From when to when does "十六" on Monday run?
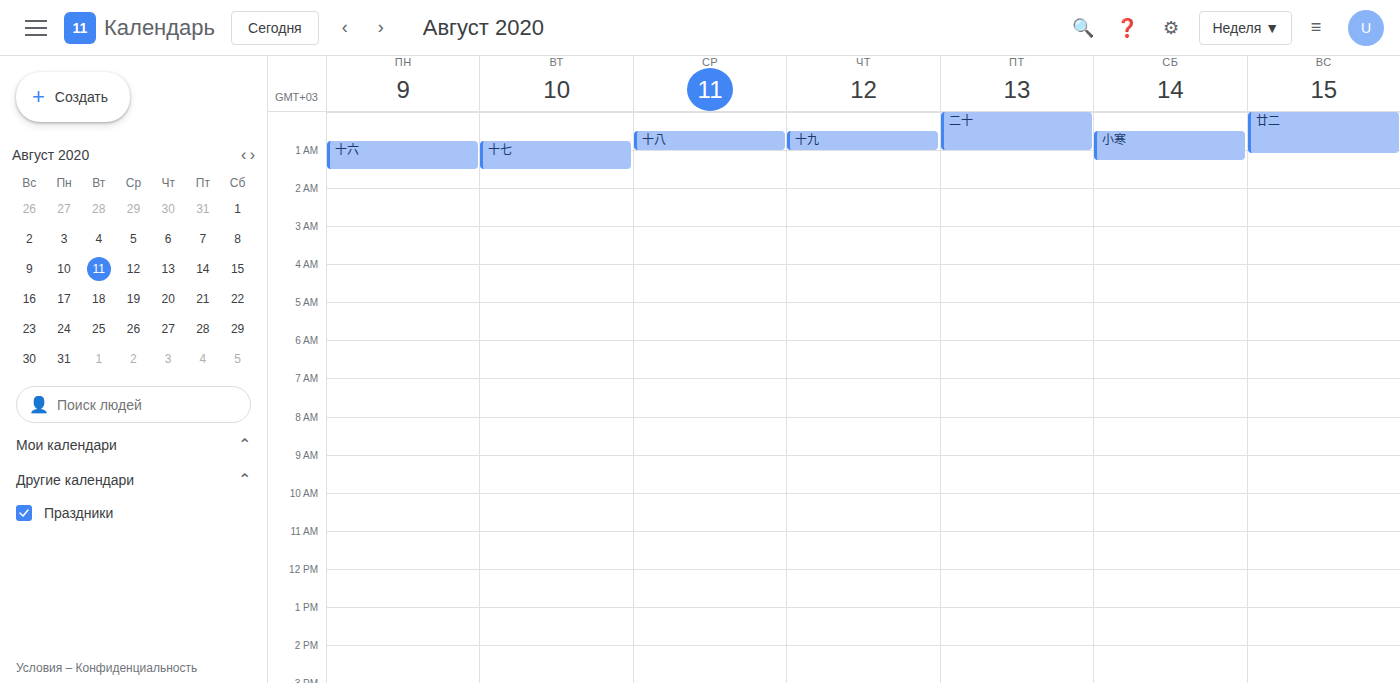
12:45 AM to 1:30 AM